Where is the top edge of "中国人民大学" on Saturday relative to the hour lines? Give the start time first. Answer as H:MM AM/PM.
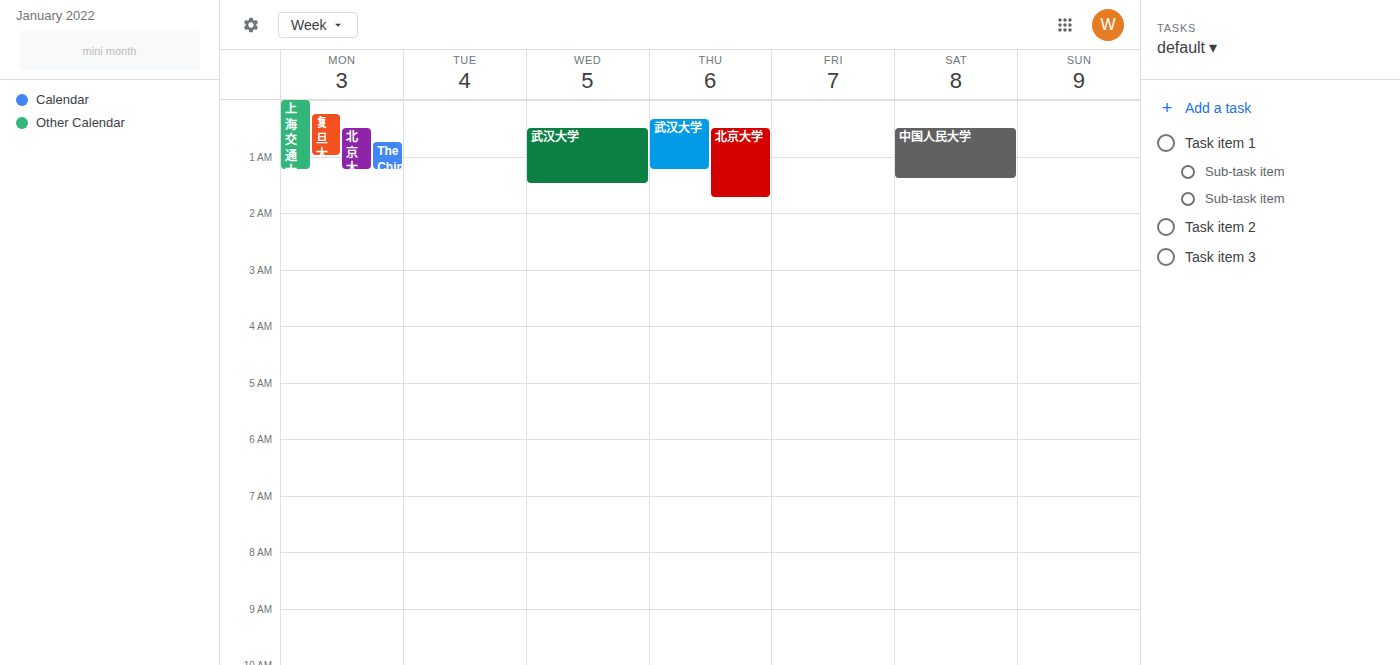
12:30 AM -- halfway between the 12 AM and 1 AM lines.